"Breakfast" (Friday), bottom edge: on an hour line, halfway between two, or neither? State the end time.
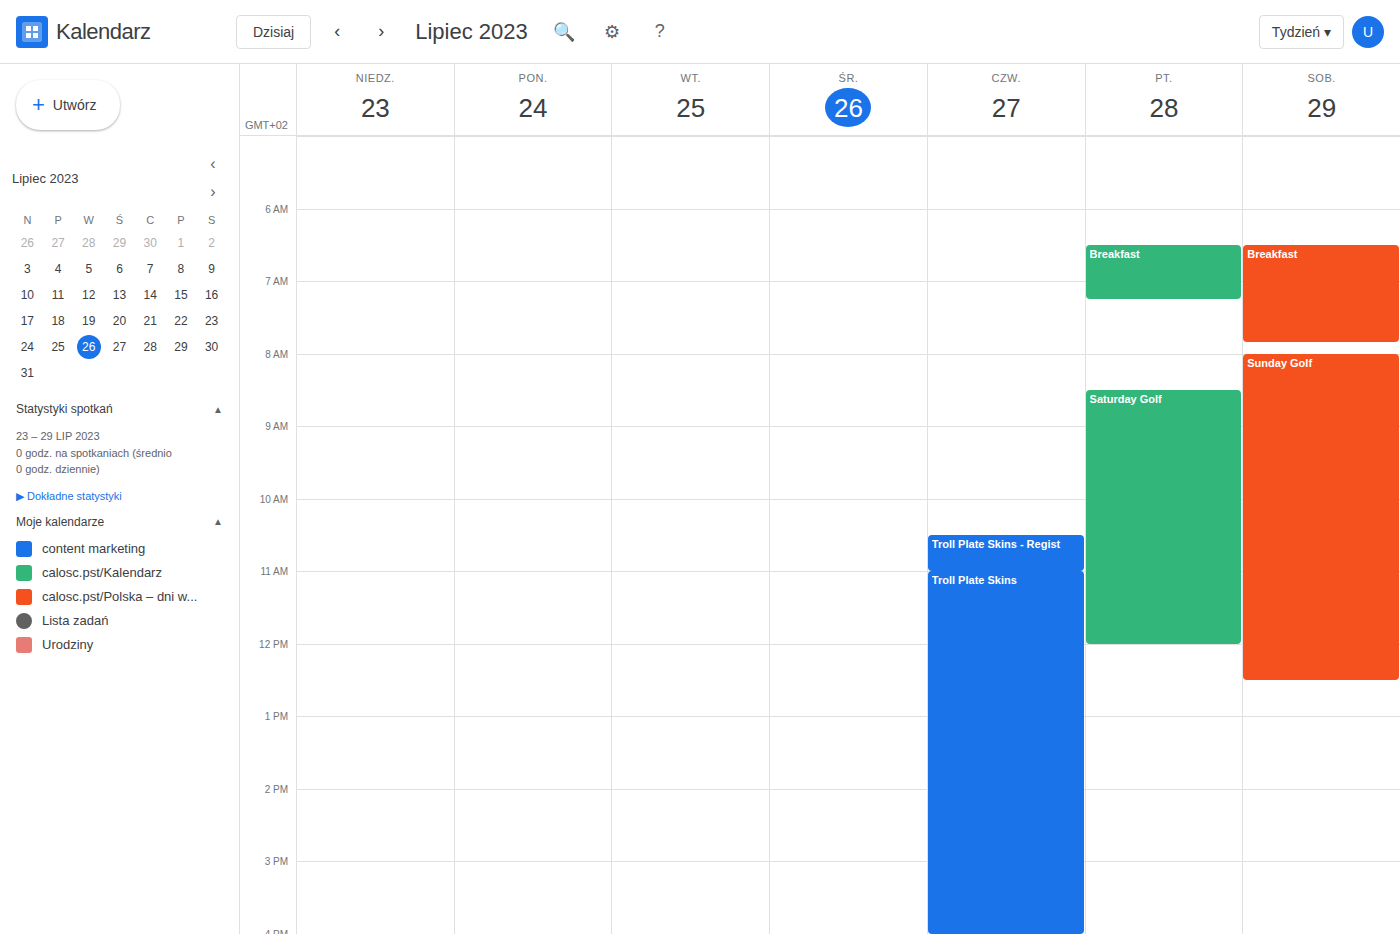
7:15 AM -- neither: a quarter of the way from the 7 AM line to the 8 AM line.